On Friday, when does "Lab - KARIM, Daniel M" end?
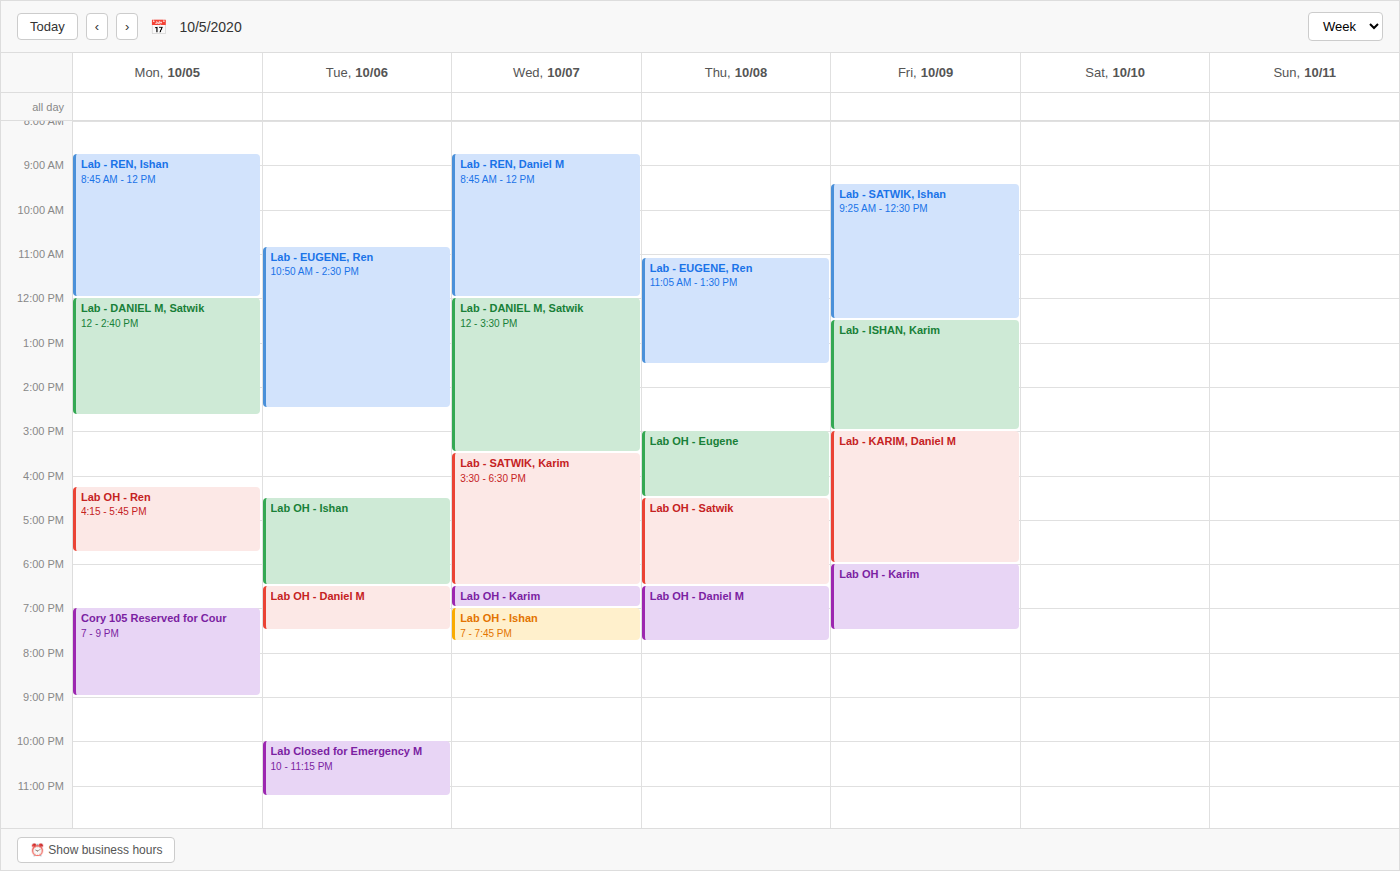
6:00 PM